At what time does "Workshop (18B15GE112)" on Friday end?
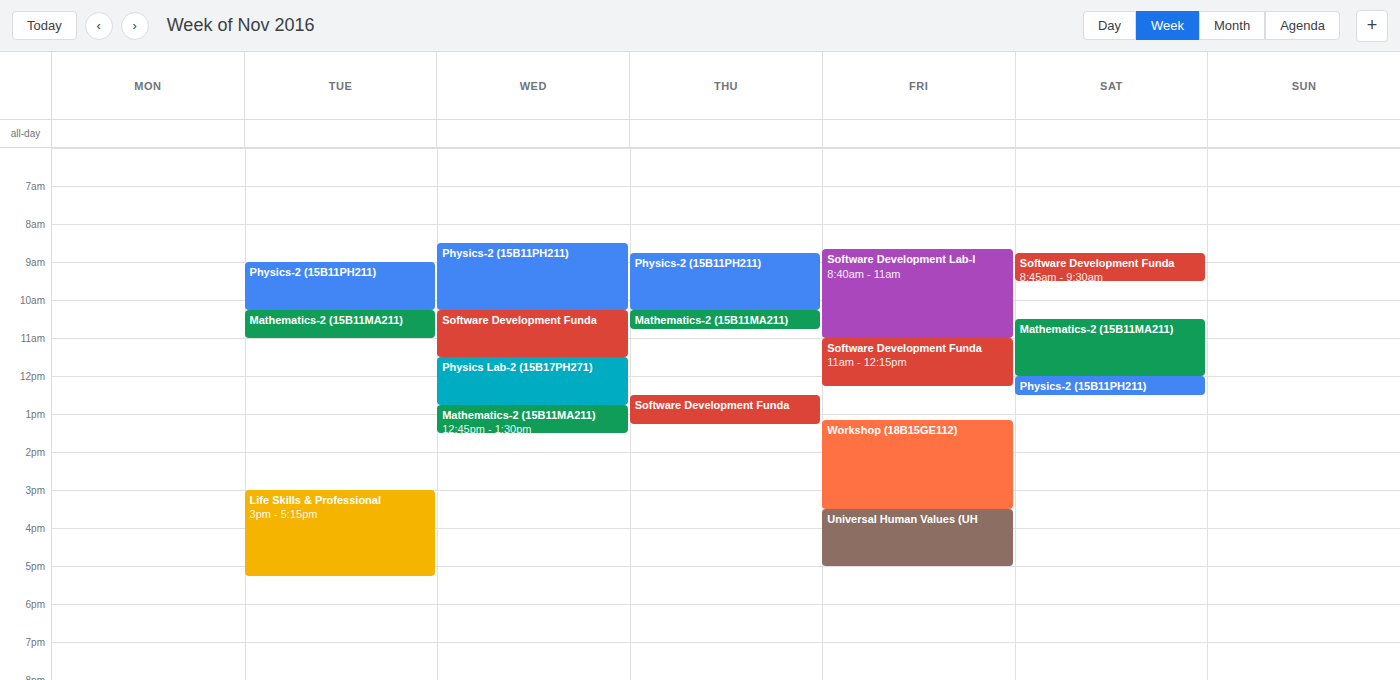
3:30 PM